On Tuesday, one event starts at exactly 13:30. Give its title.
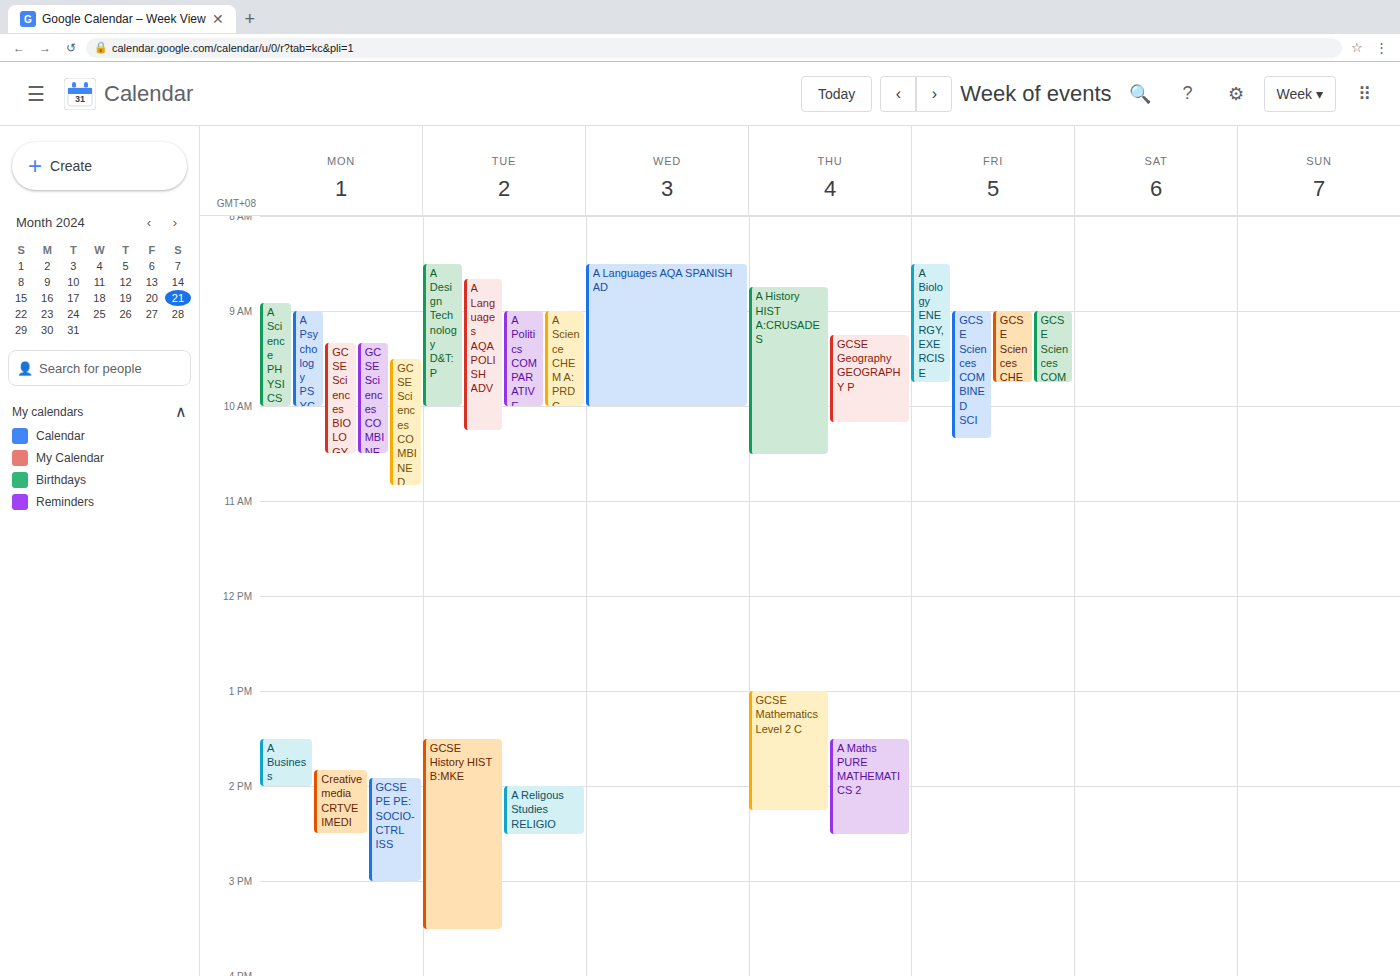
"GCSE History HIST B:MKE"